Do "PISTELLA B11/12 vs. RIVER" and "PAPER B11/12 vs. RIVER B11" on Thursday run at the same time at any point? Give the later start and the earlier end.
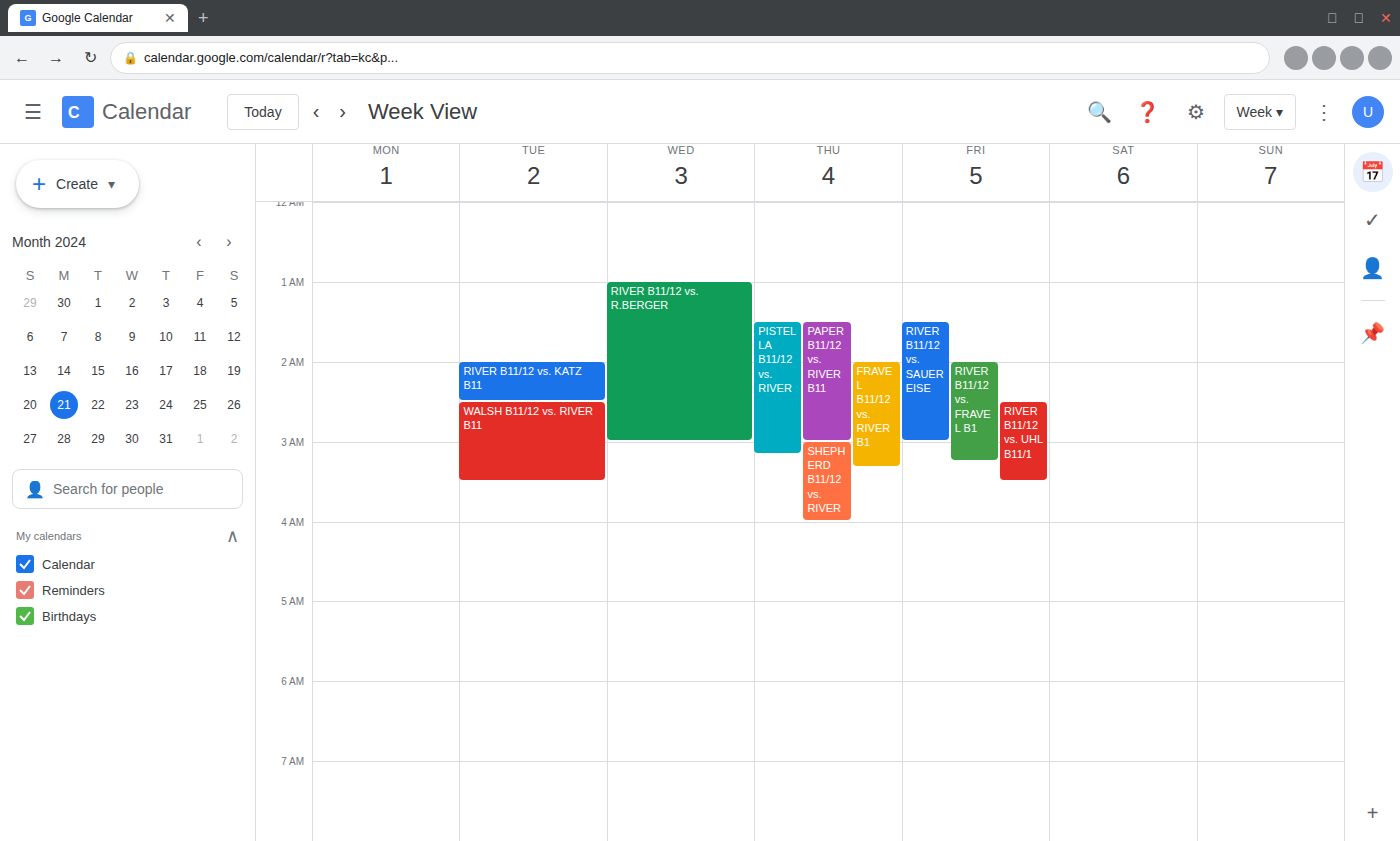
"PAPER B11/12 vs. RIVER B11" runs 1:30 AM to 3:00 AM, inside "PISTELLA B11/12 vs. RIVER" -- they overlap.